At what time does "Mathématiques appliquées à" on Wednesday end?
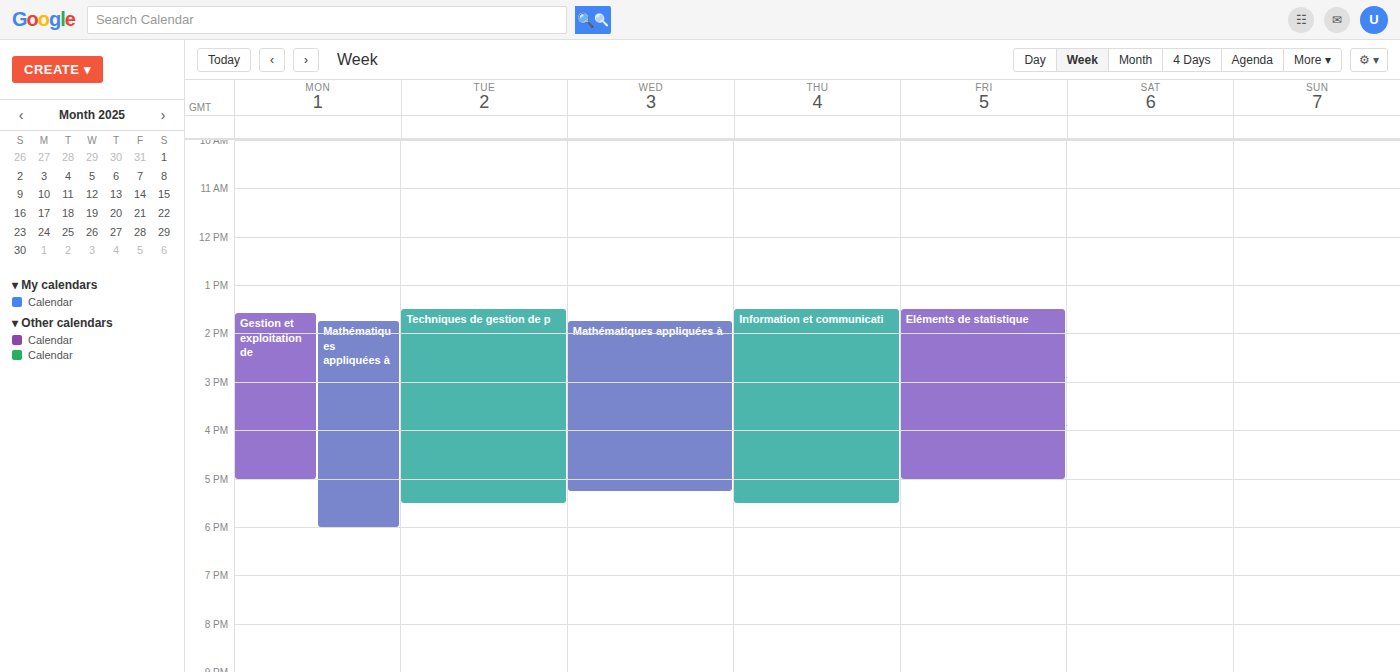
5:15 PM